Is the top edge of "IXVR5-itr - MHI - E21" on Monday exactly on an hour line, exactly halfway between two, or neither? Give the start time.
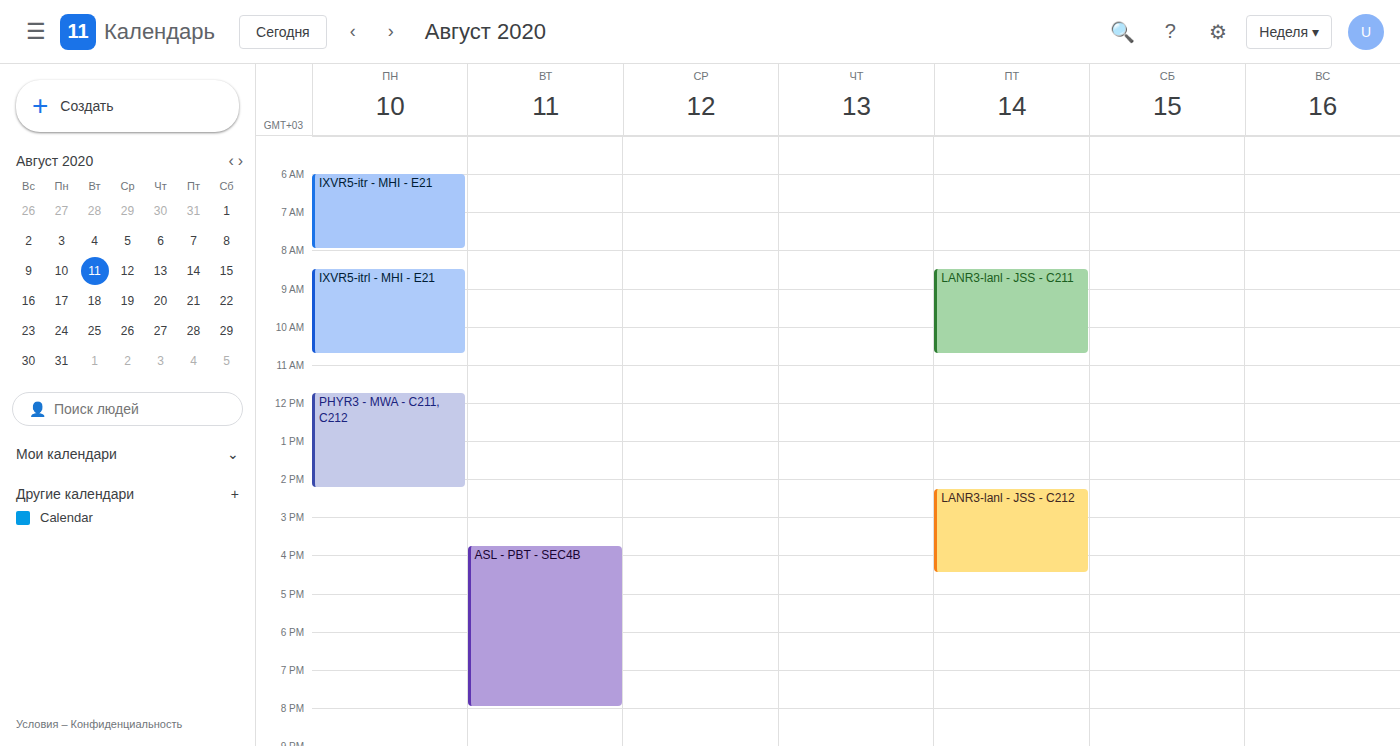
6:00 AM -- exactly on the 6 AM line.